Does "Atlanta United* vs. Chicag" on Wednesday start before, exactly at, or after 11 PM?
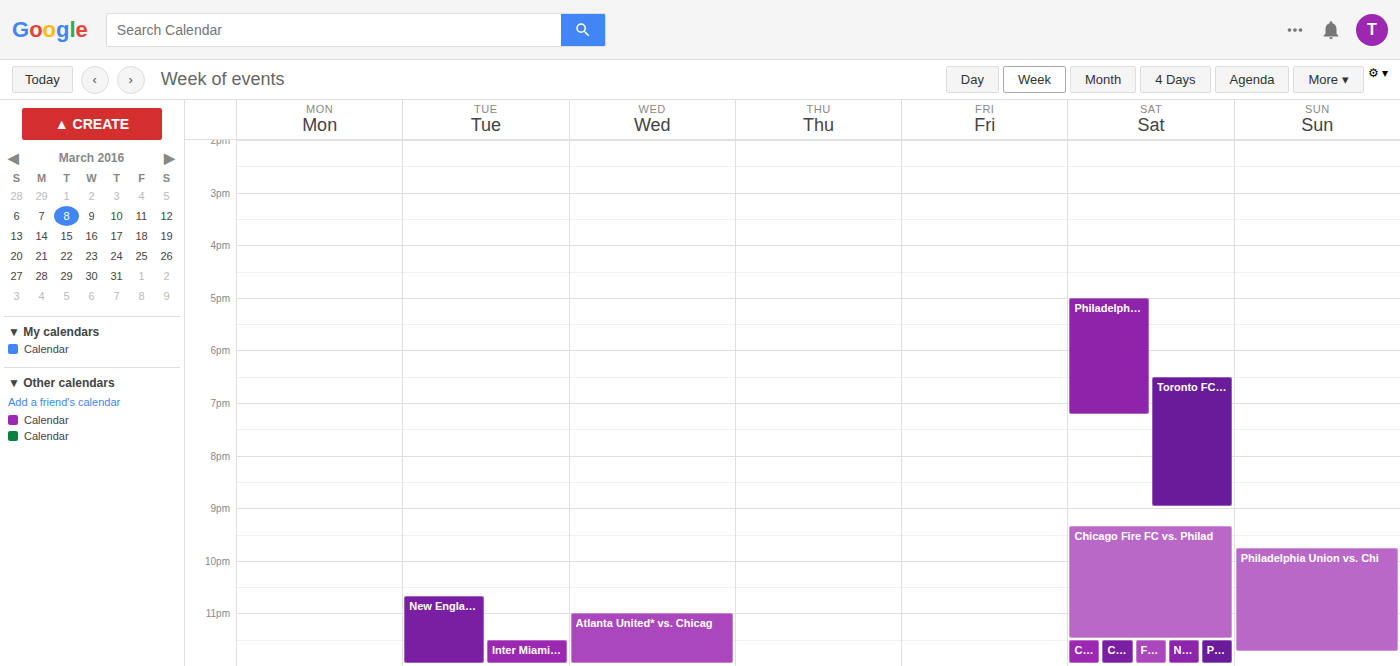
11:00 PM -- exactly at 11 PM, on the 11 PM line.